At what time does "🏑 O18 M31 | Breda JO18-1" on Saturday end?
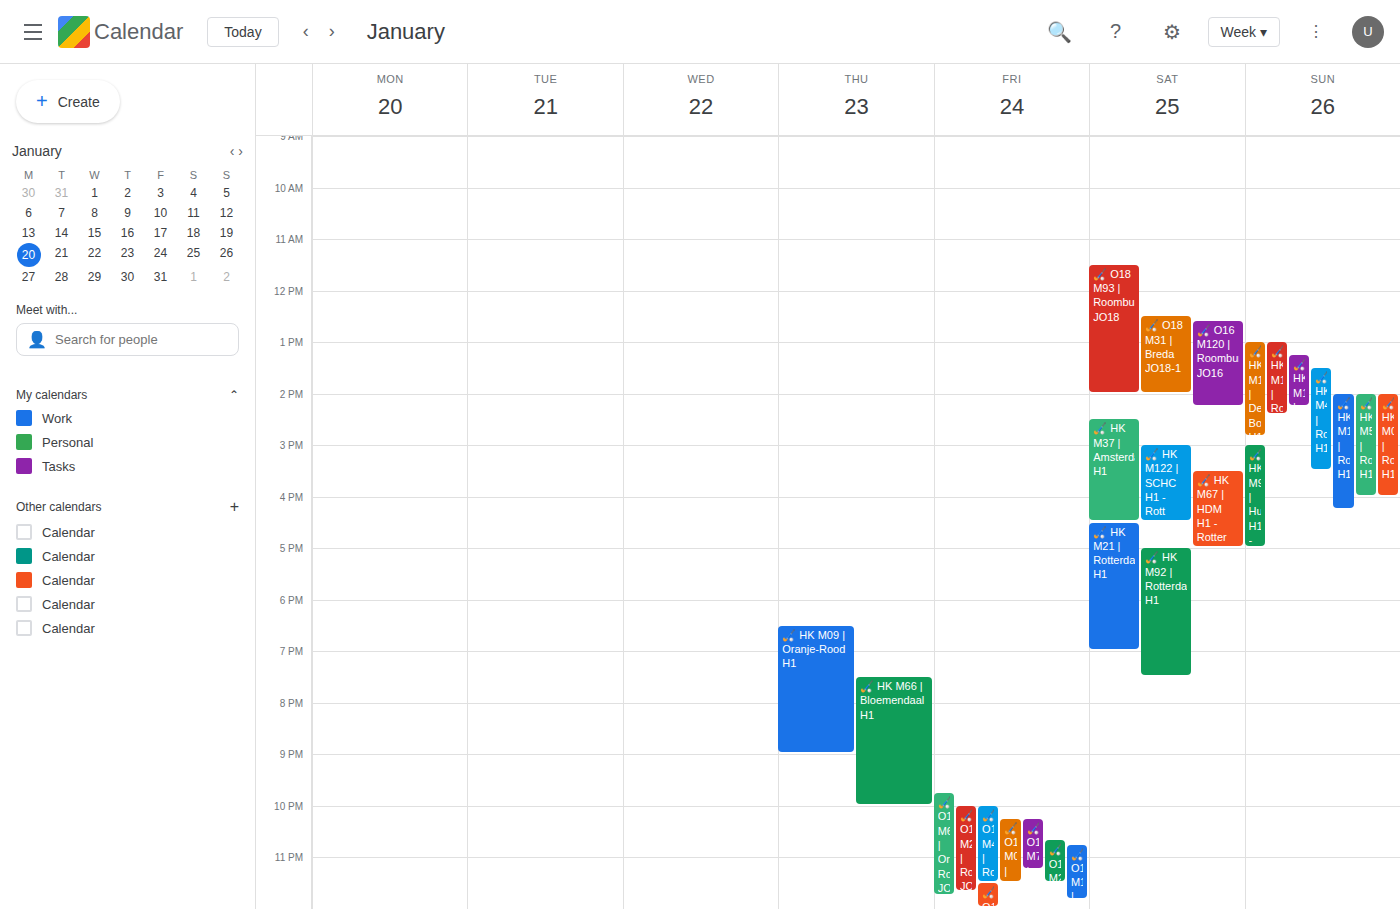
2:00 PM